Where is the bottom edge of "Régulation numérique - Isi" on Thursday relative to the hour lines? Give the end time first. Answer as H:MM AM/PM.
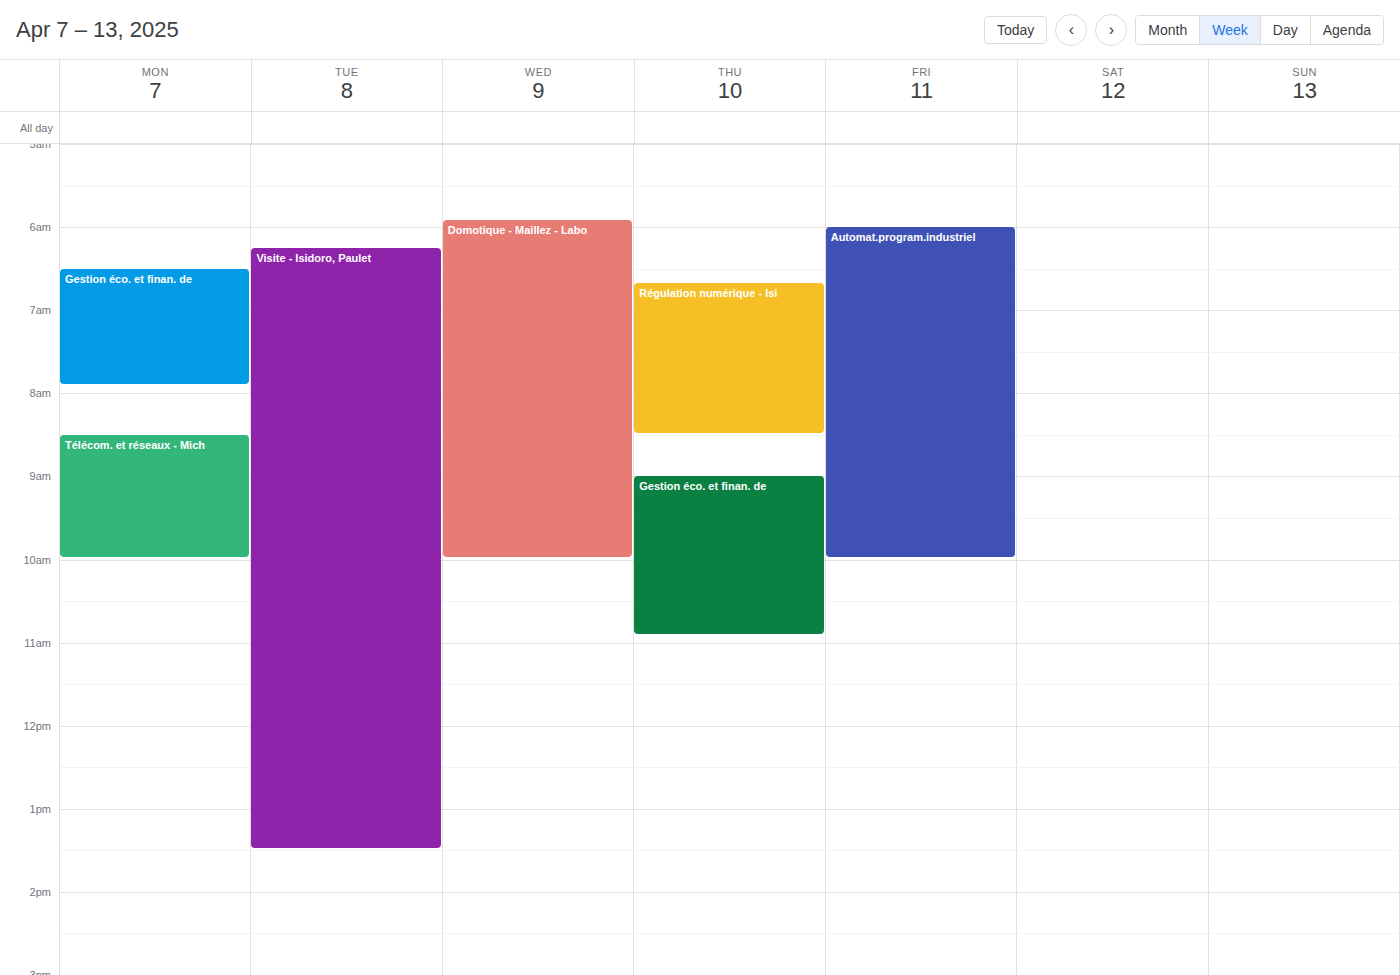
8:30 AM -- halfway between the 8 AM and 9 AM lines.